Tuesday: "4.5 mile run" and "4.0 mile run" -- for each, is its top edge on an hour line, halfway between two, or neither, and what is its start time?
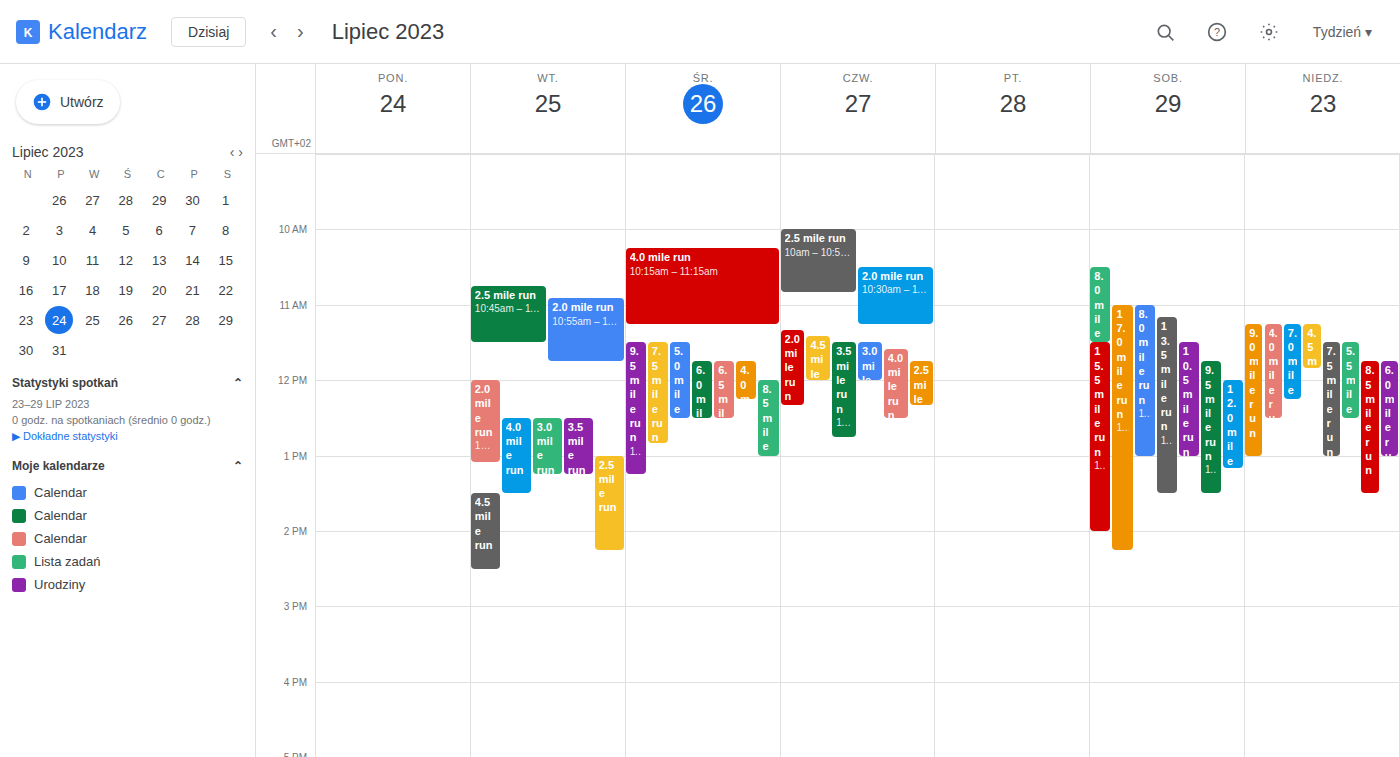
"4.5 mile run": 1:30 PM, halfway between the 1 PM and 2 PM lines. "4.0 mile run": 12:30 PM, halfway between the 12 PM and 1 PM lines.